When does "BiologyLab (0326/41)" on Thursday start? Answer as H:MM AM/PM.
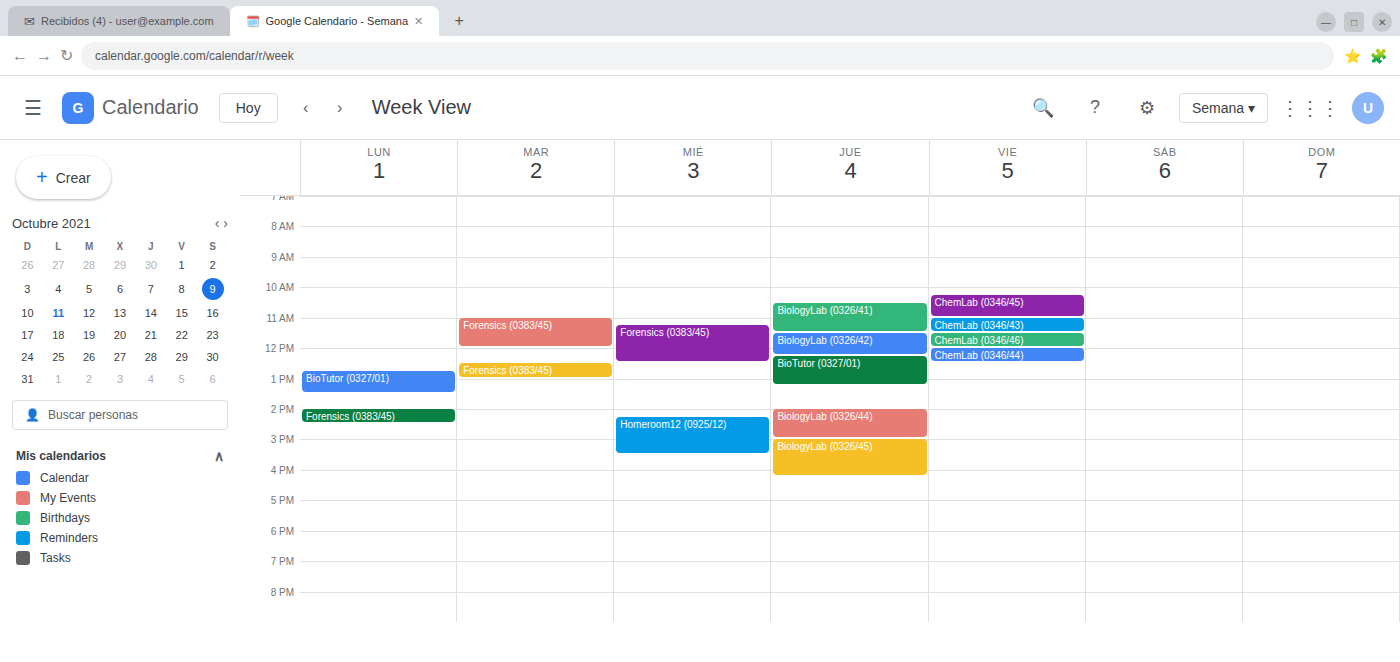
10:30 AM